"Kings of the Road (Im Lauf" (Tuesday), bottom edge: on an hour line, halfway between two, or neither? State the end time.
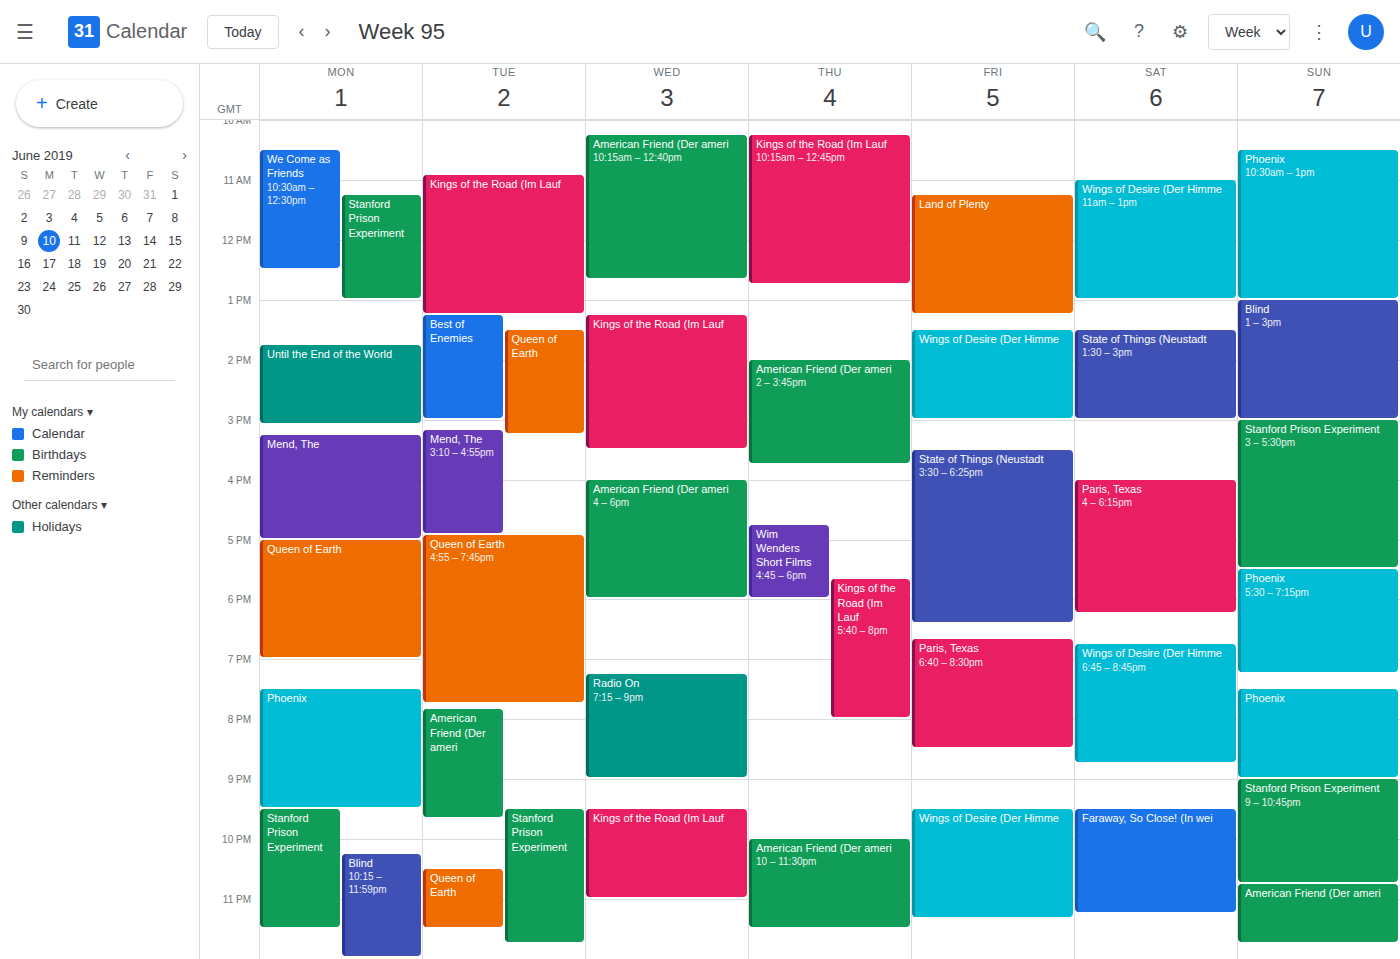
1:15 PM -- neither: a quarter of the way from the 1 PM line to the 2 PM line.